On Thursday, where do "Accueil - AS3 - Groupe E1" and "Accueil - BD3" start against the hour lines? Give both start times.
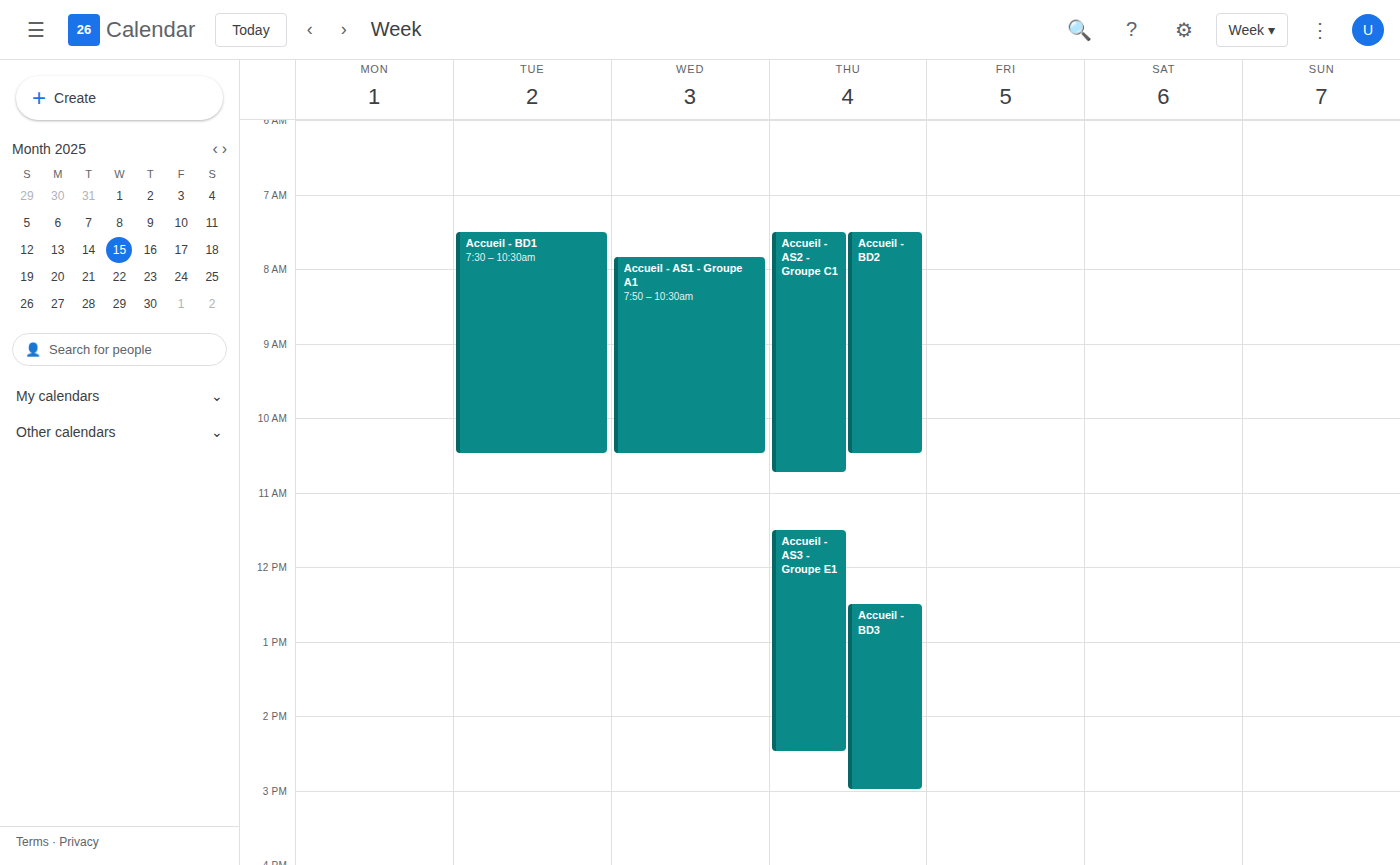
"Accueil - AS3 - Groupe E1": 11:30 AM, halfway between the 11 AM and 12 PM lines. "Accueil - BD3": 12:30 PM, halfway between the 12 PM and 1 PM lines.